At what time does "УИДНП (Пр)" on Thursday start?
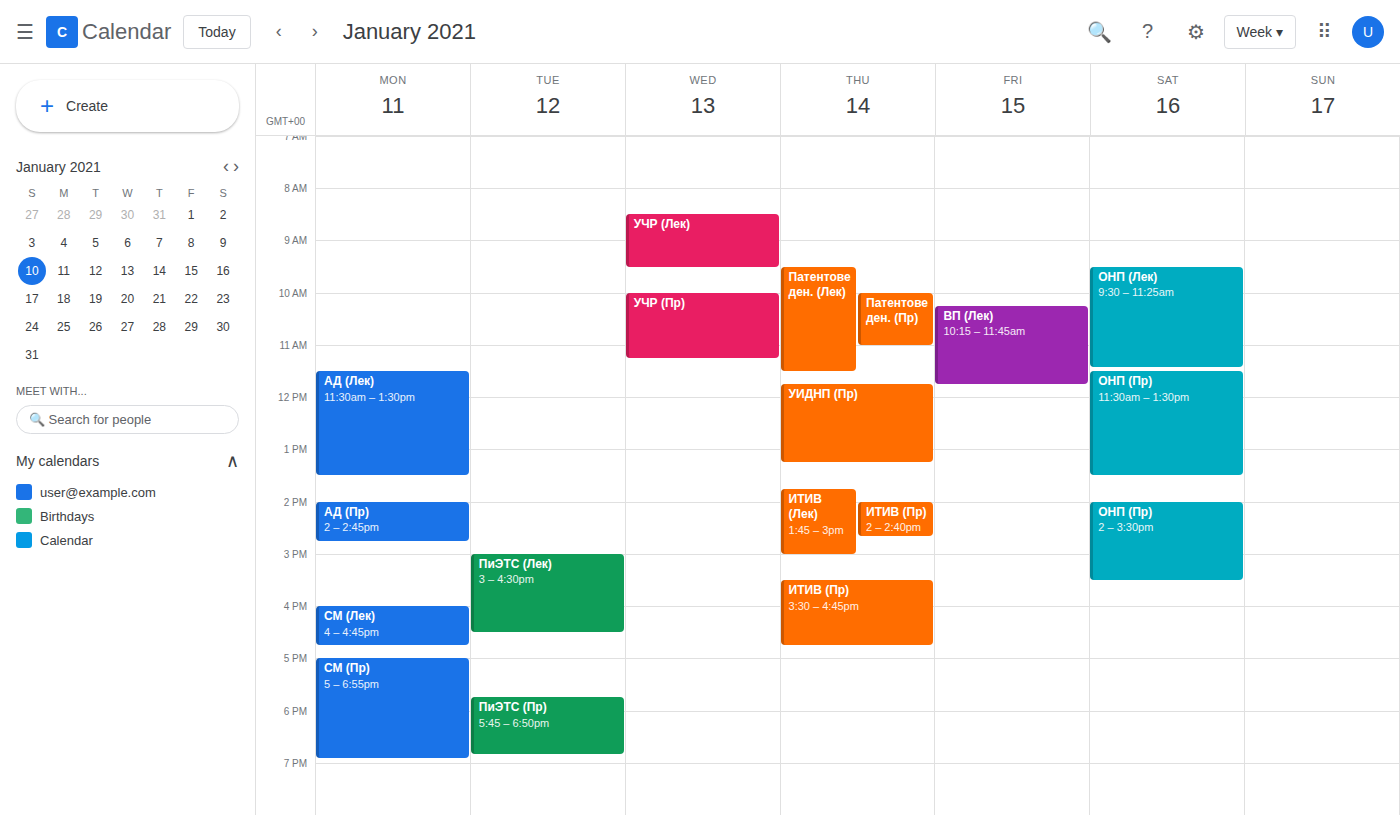
11:45 AM